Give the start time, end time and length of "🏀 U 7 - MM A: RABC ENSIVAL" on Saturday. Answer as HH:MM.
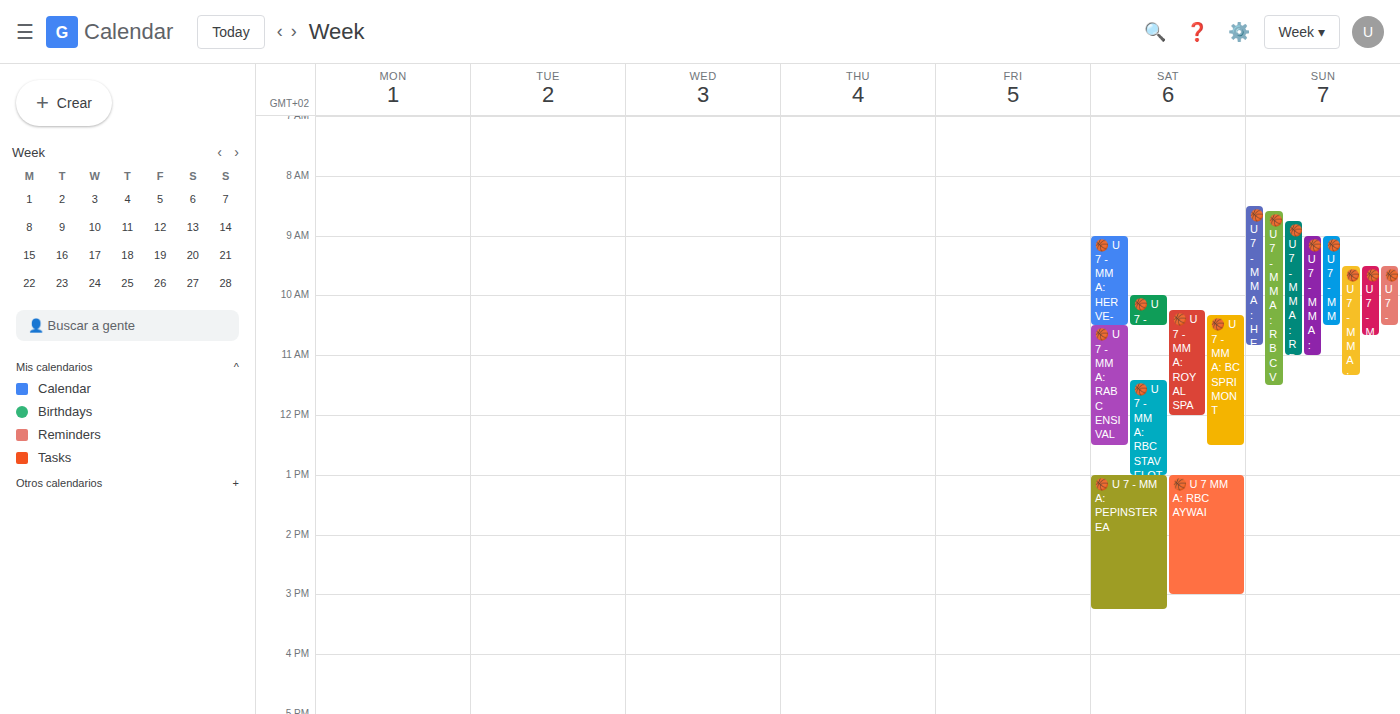
10:30 to 12:30, 2 hours